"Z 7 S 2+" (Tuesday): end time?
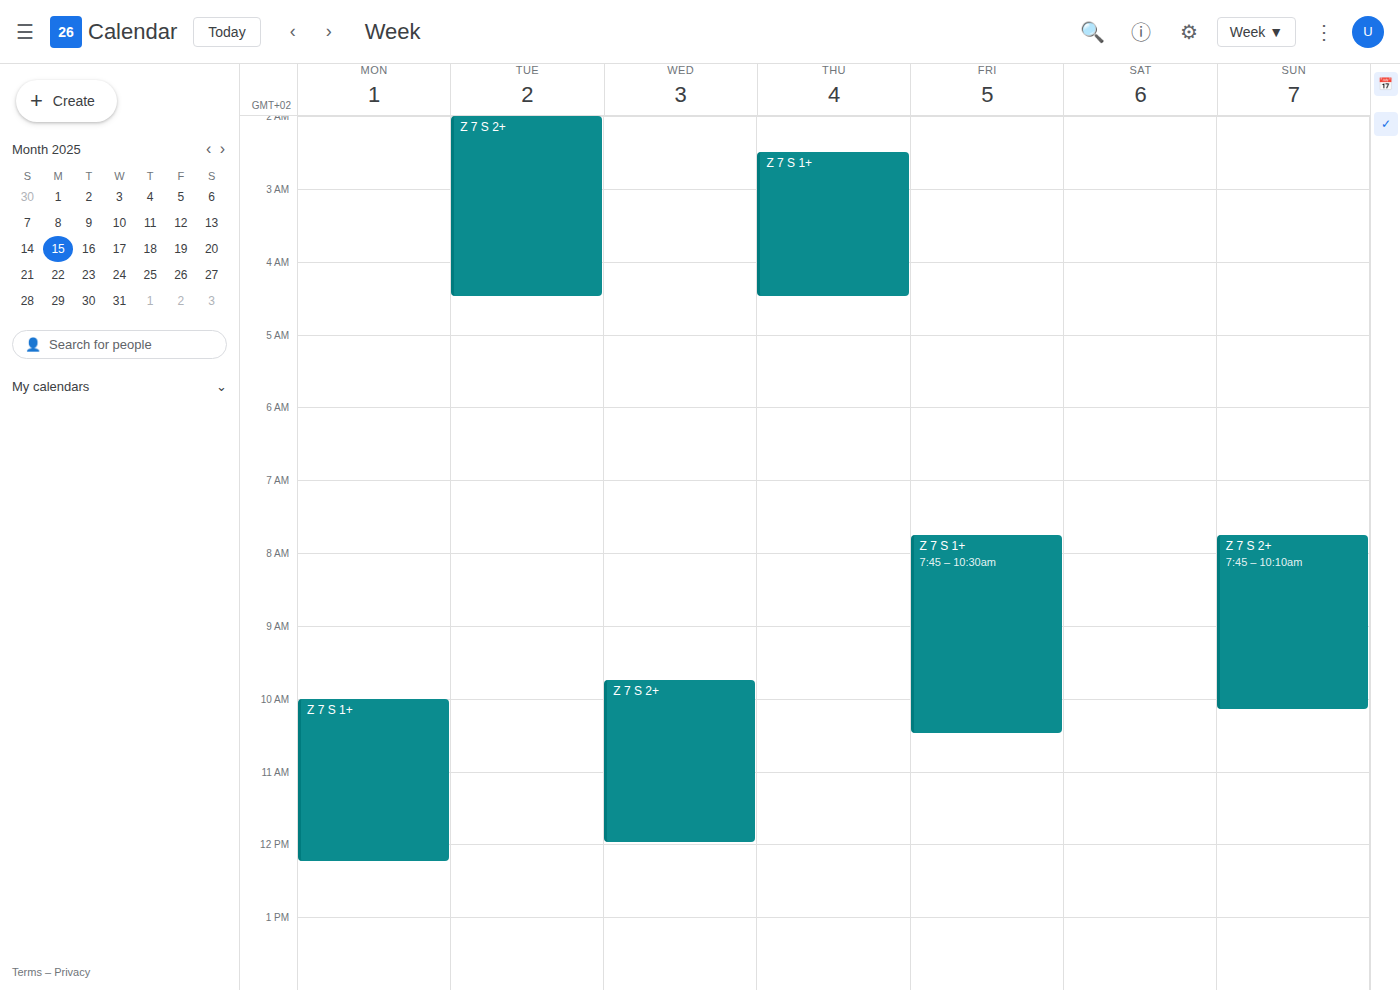
4:30 AM